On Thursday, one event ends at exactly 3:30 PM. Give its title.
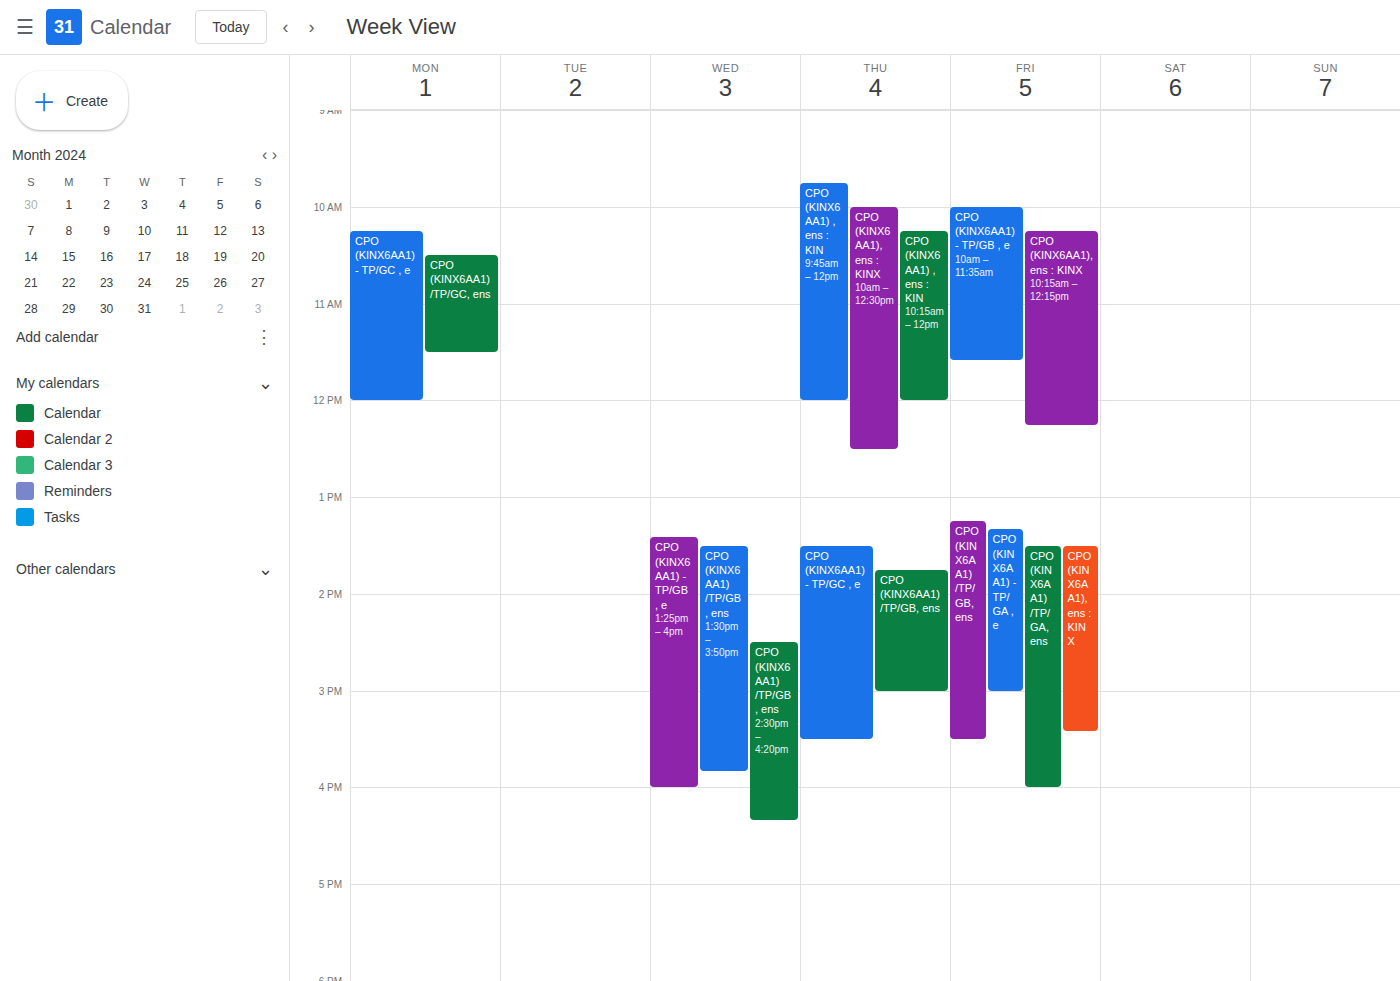
"CPO (KINX6AA1) - TP/GC , e"